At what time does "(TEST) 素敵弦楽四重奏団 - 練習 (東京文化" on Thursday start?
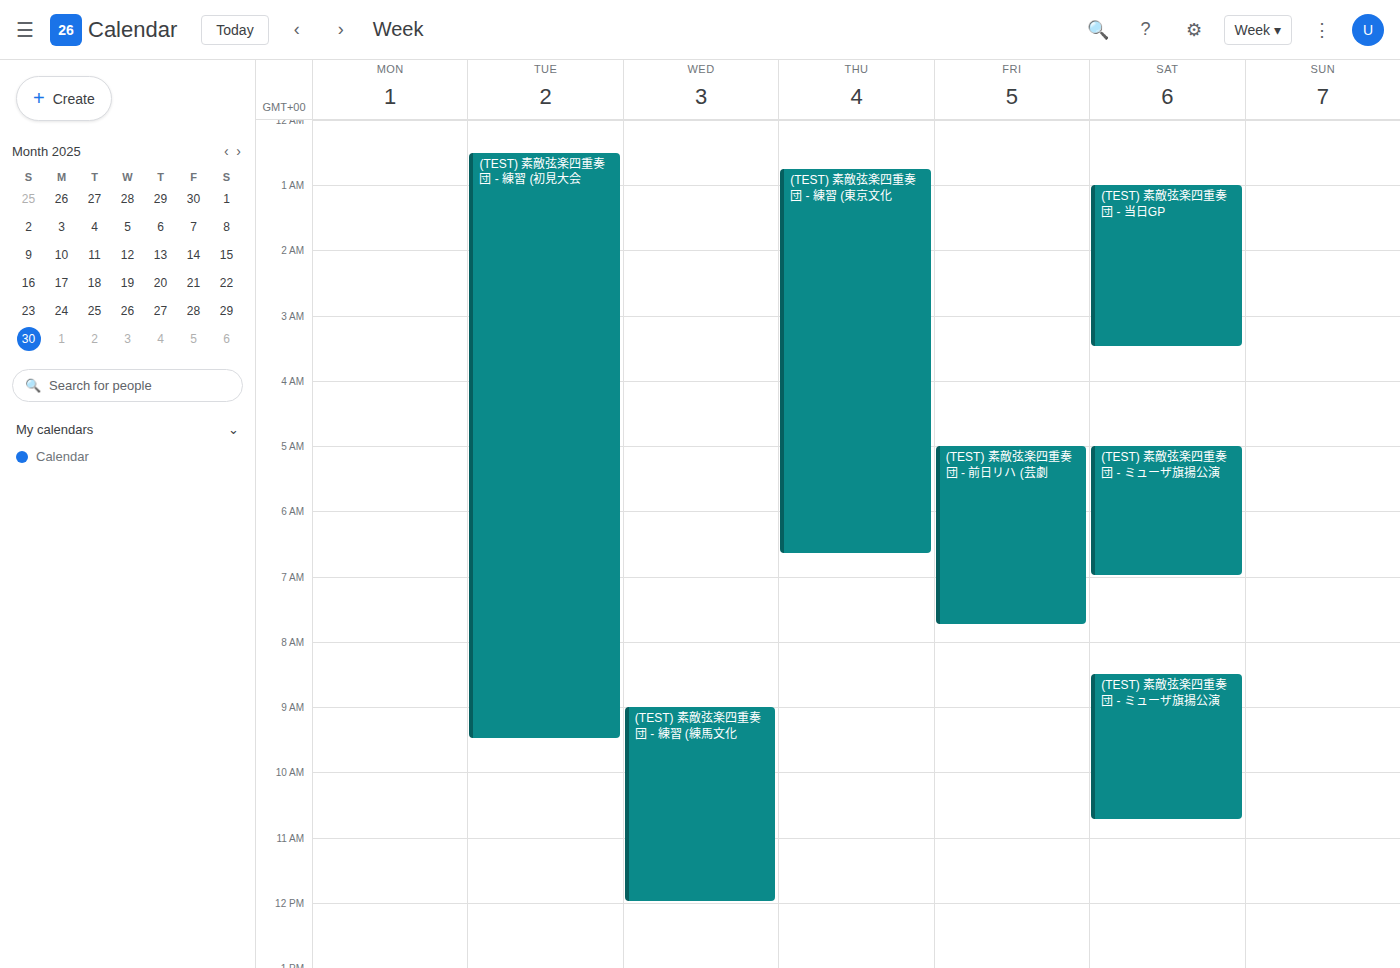
12:45 AM